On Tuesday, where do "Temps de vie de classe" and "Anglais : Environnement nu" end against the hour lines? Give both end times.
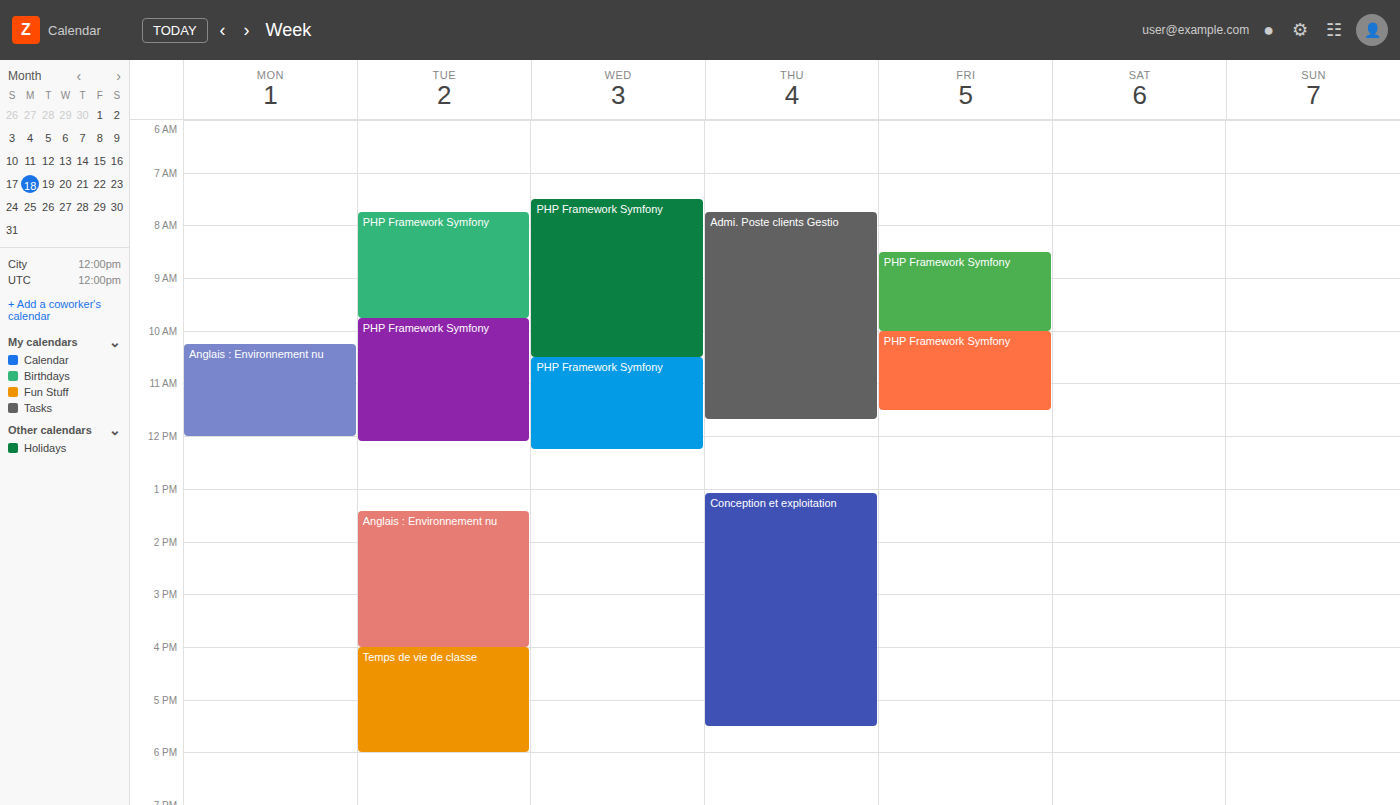
"Temps de vie de classe": 6:00 PM, exactly on the 6 PM line. "Anglais : Environnement nu": 4:00 PM, exactly on the 4 PM line.